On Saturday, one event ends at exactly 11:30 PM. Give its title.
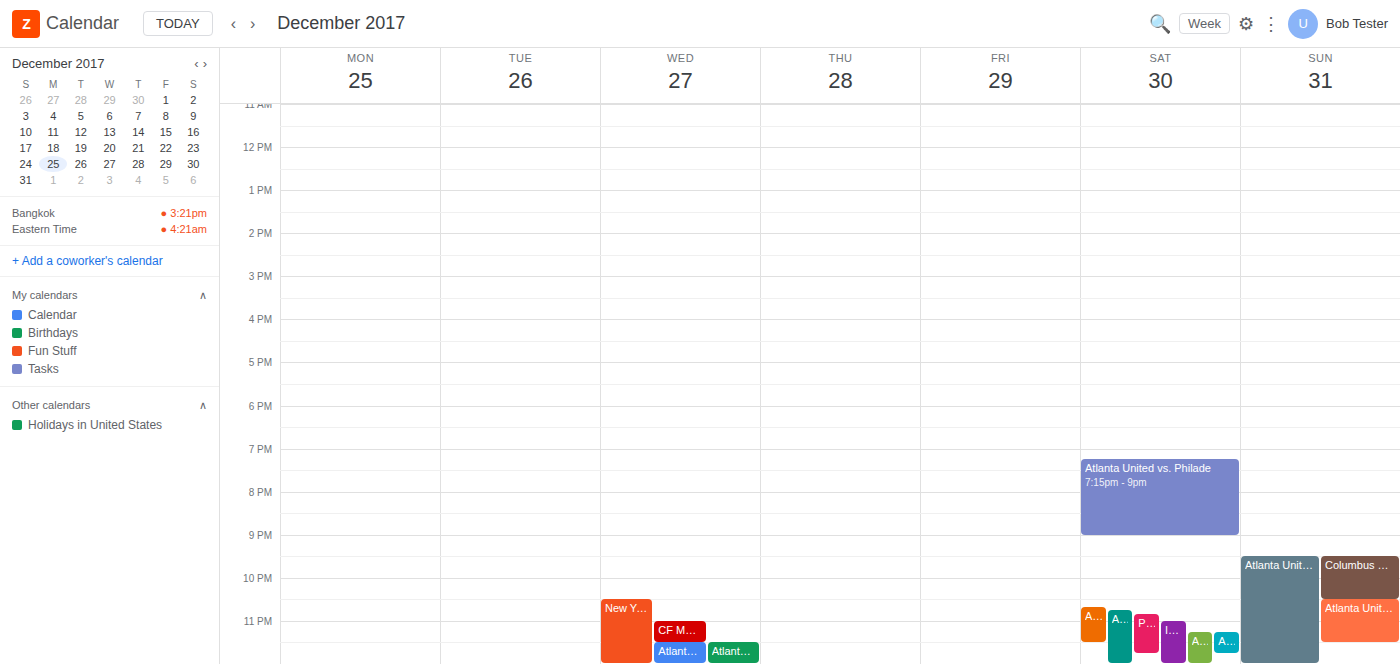
"Atlanta United vs. Columbu"